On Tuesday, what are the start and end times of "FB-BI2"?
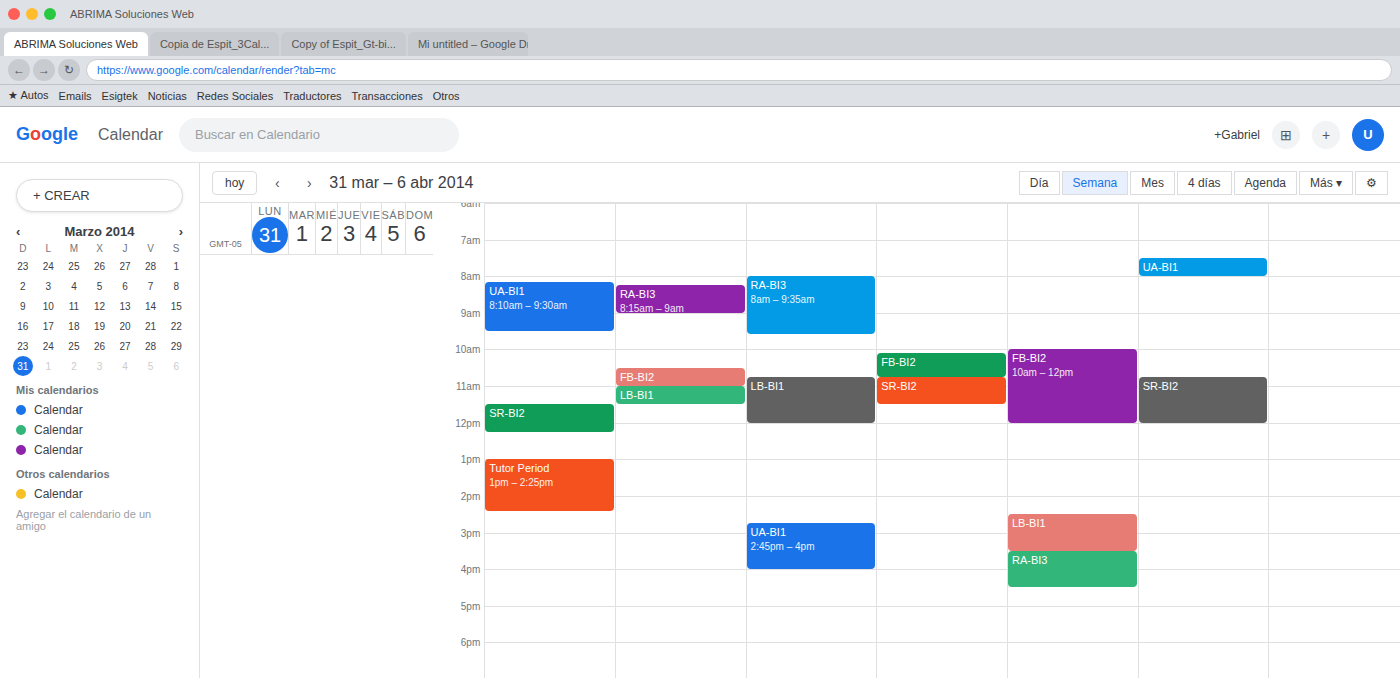
10:30 AM to 11:00 AM